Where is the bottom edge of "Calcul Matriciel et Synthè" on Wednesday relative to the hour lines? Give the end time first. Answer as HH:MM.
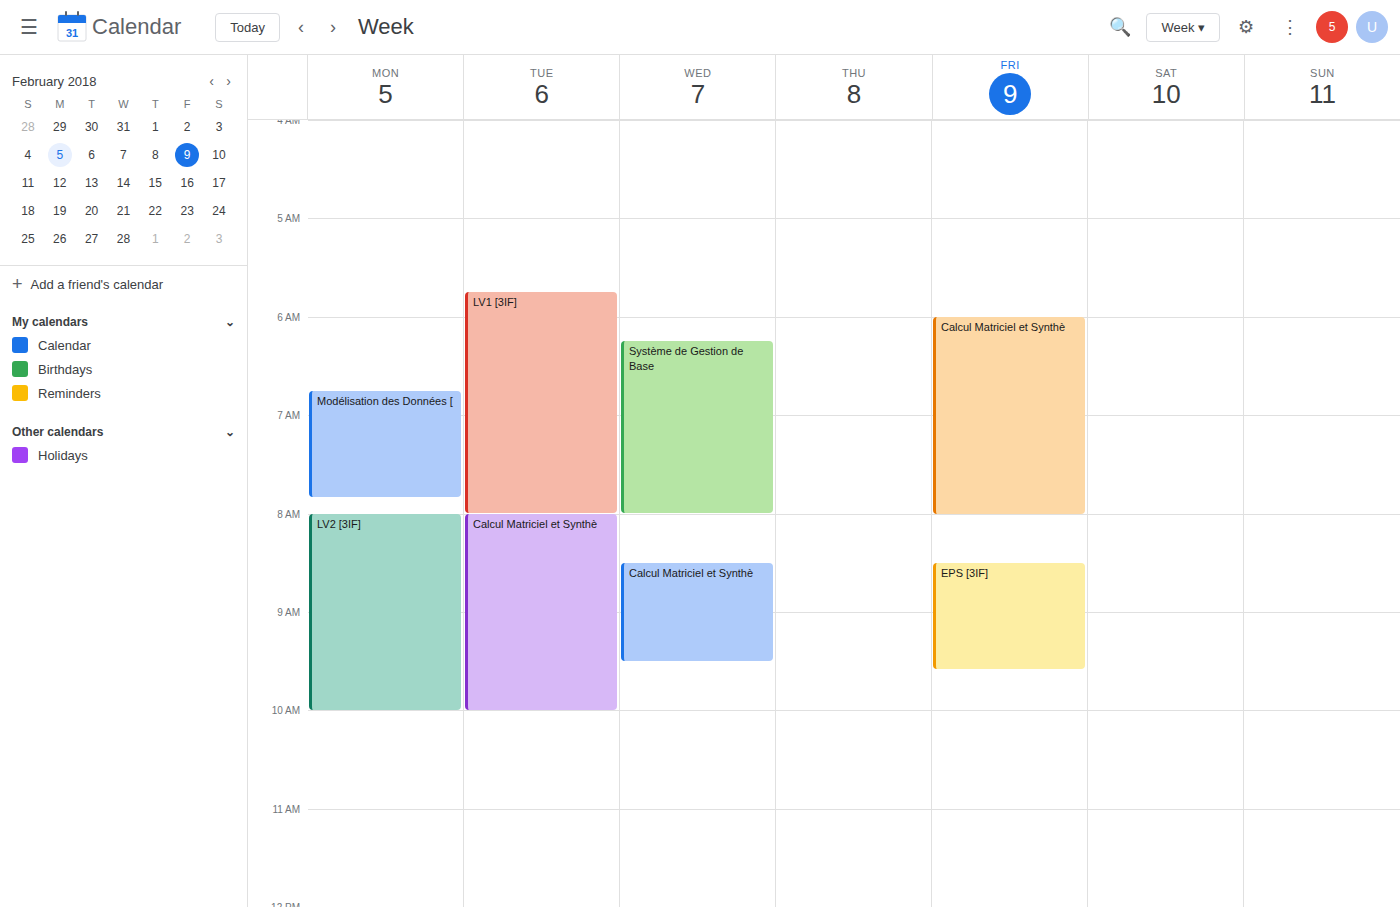
09:30 -- halfway between the 09:00 and 10:00 lines.